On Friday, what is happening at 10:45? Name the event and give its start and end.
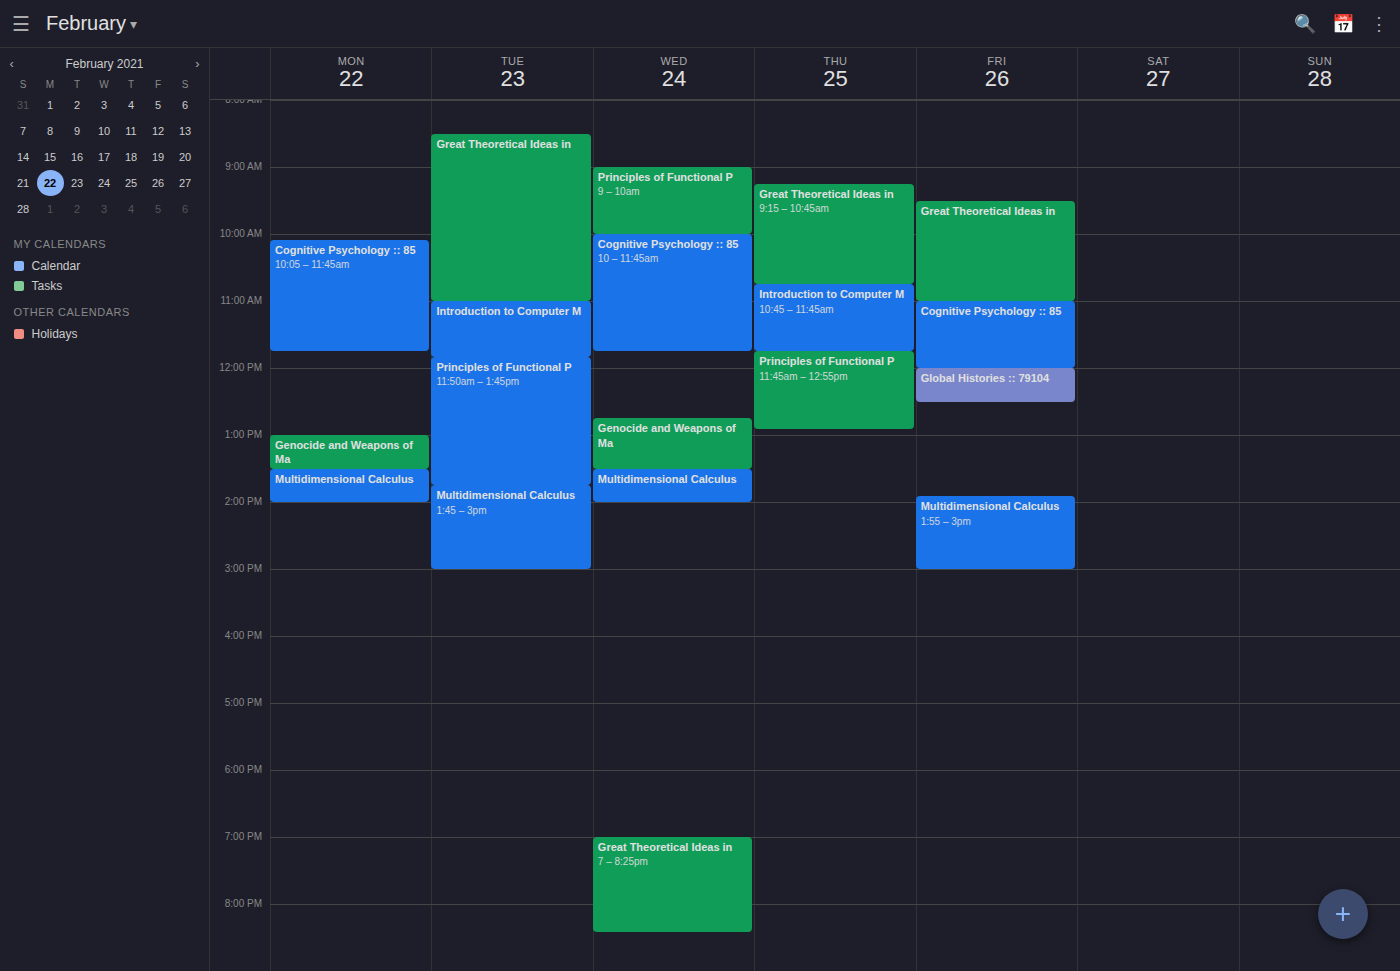
"Great Theoretical Ideas in", 09:30 to 11:00